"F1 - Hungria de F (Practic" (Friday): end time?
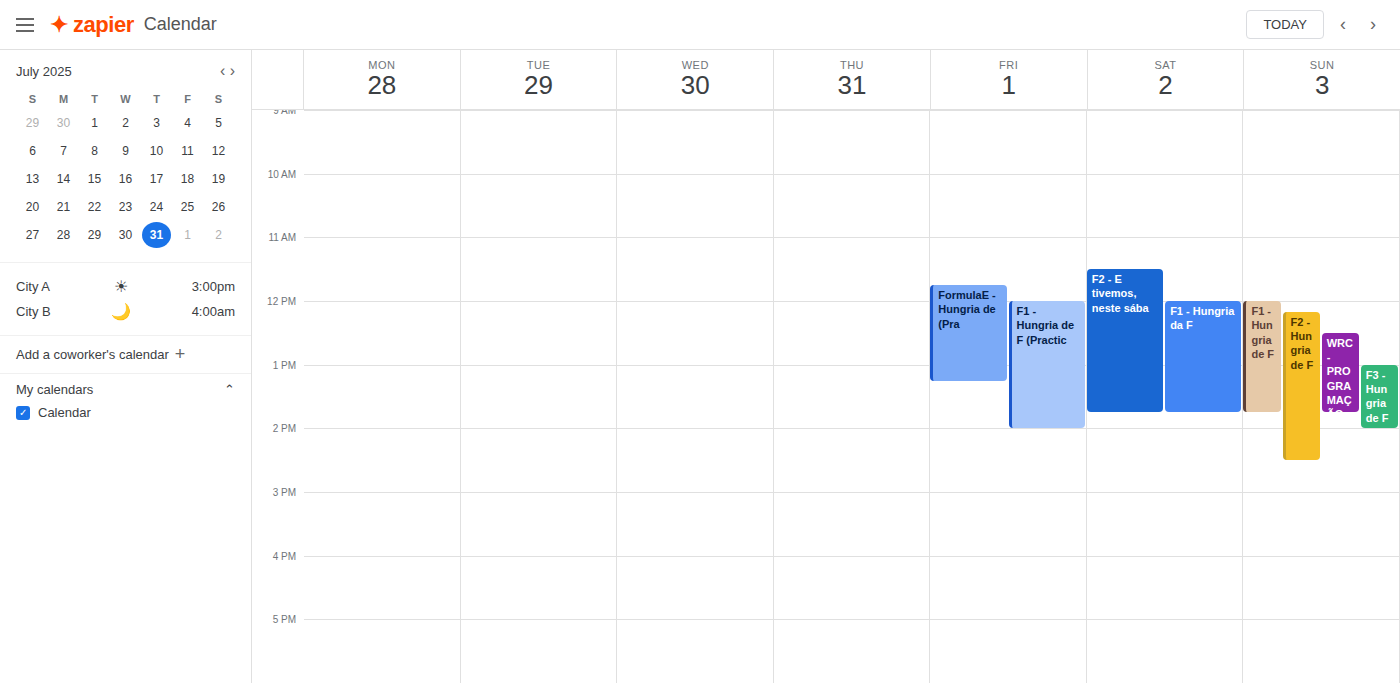
14:00